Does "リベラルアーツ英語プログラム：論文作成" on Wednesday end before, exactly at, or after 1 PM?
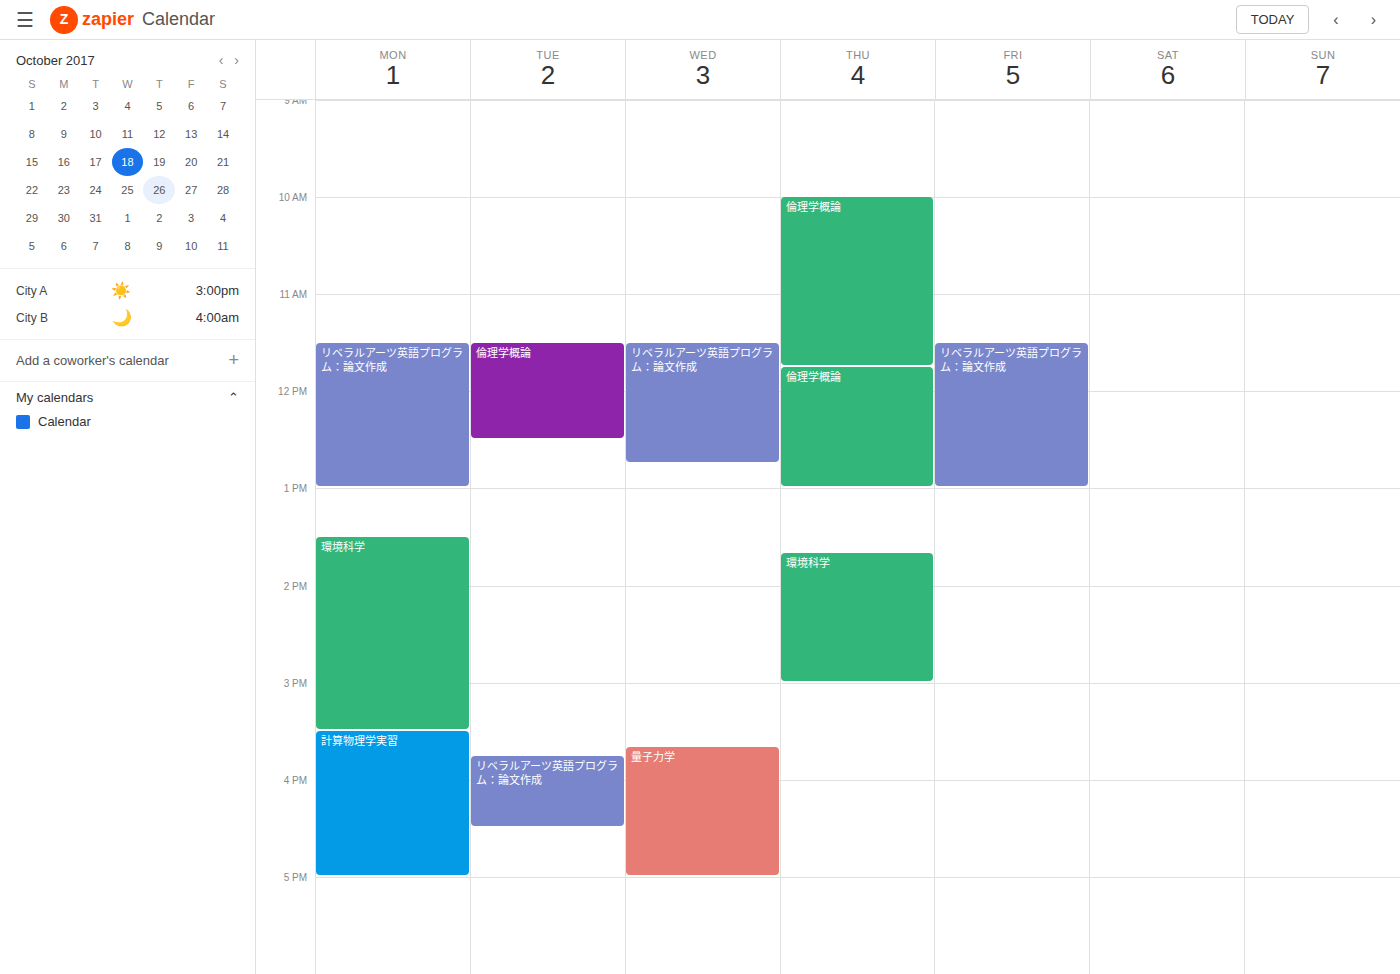
12:45 PM -- before 1 PM, 15 minutes above the 1 PM line.